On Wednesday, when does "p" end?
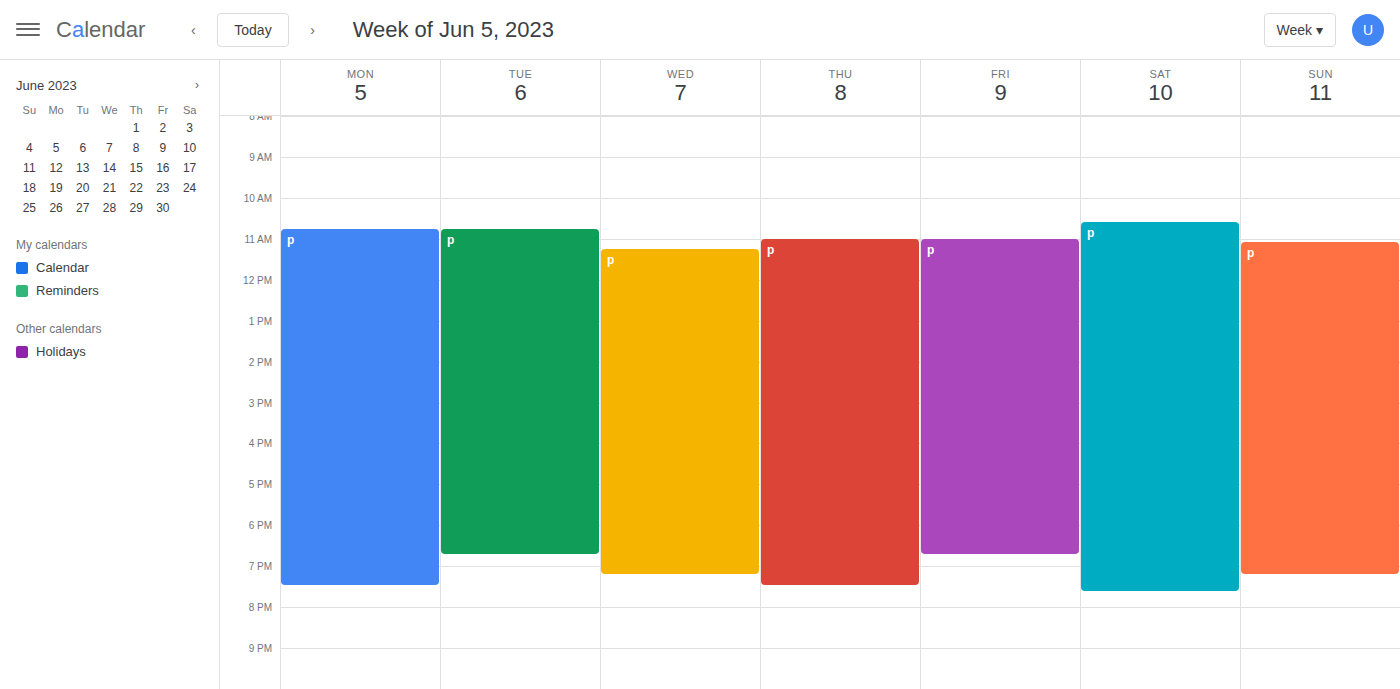
7:15 PM